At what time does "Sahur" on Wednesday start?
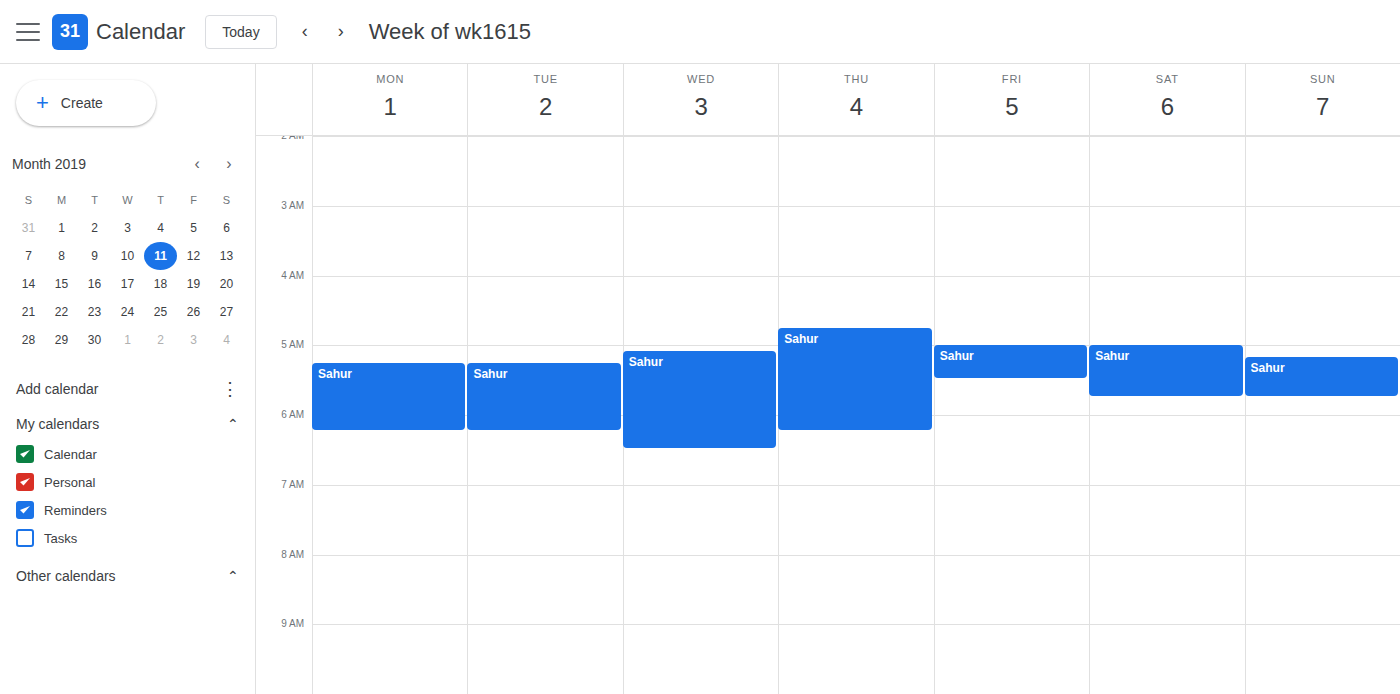
5:05 AM